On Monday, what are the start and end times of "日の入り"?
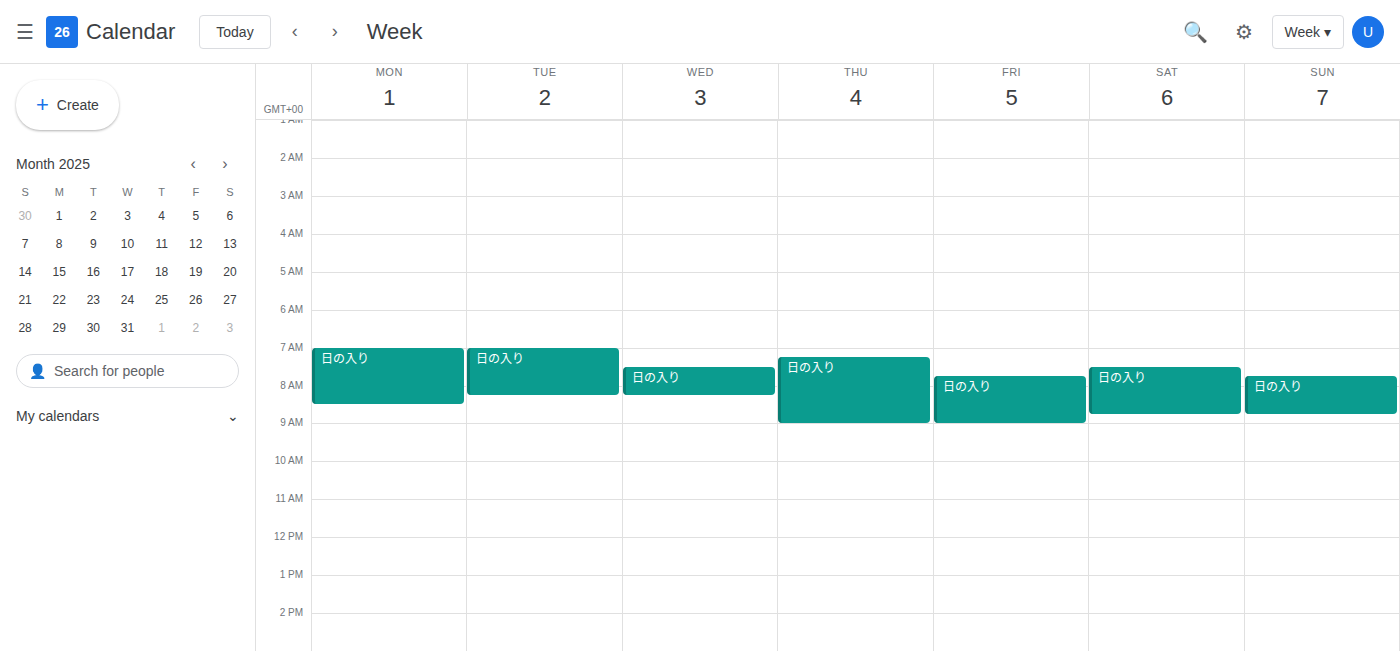
7:00 AM to 8:30 AM